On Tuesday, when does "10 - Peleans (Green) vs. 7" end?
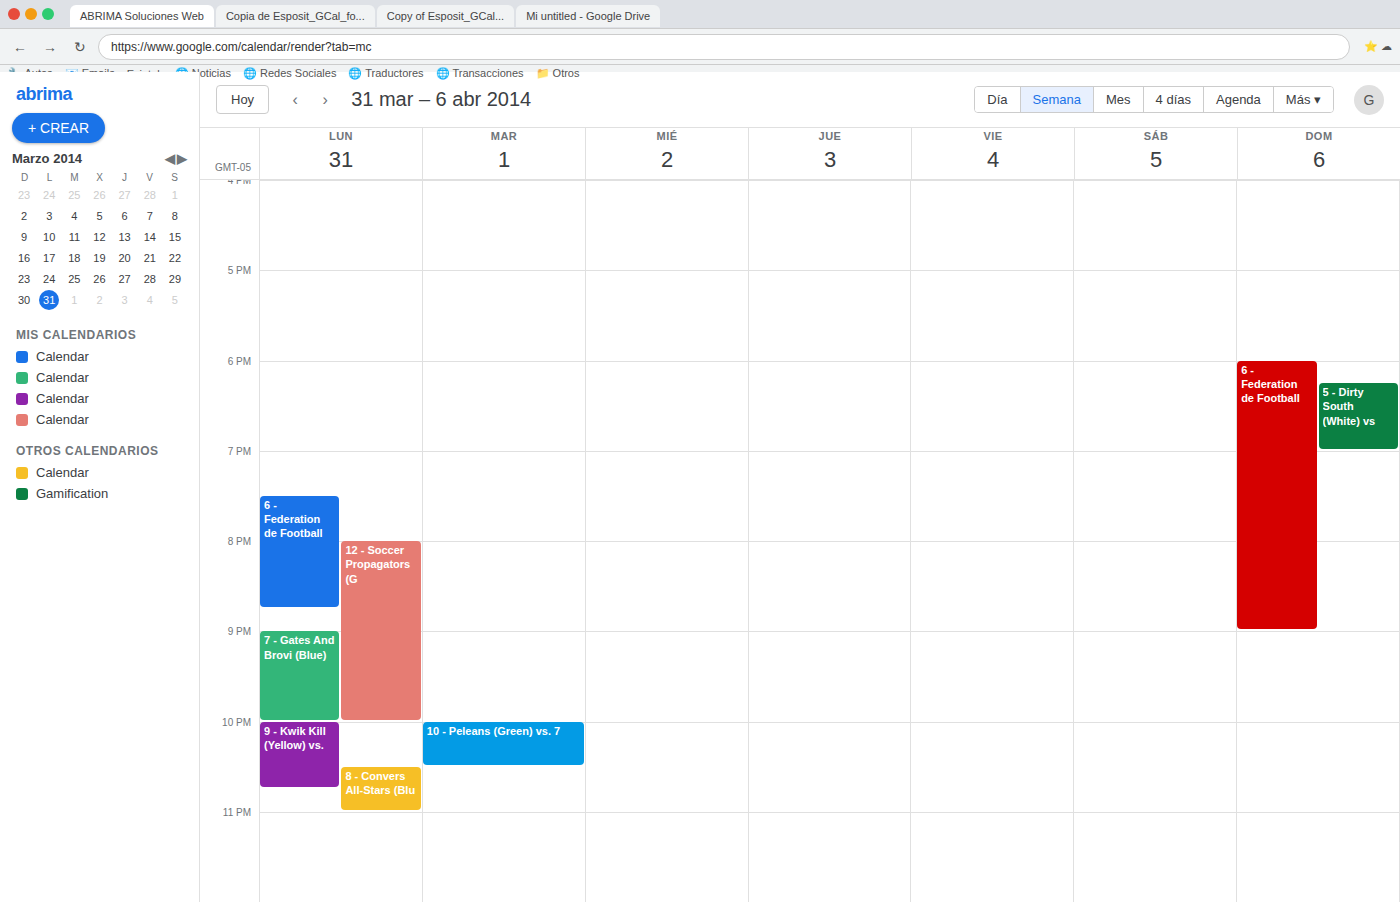
10:30 PM